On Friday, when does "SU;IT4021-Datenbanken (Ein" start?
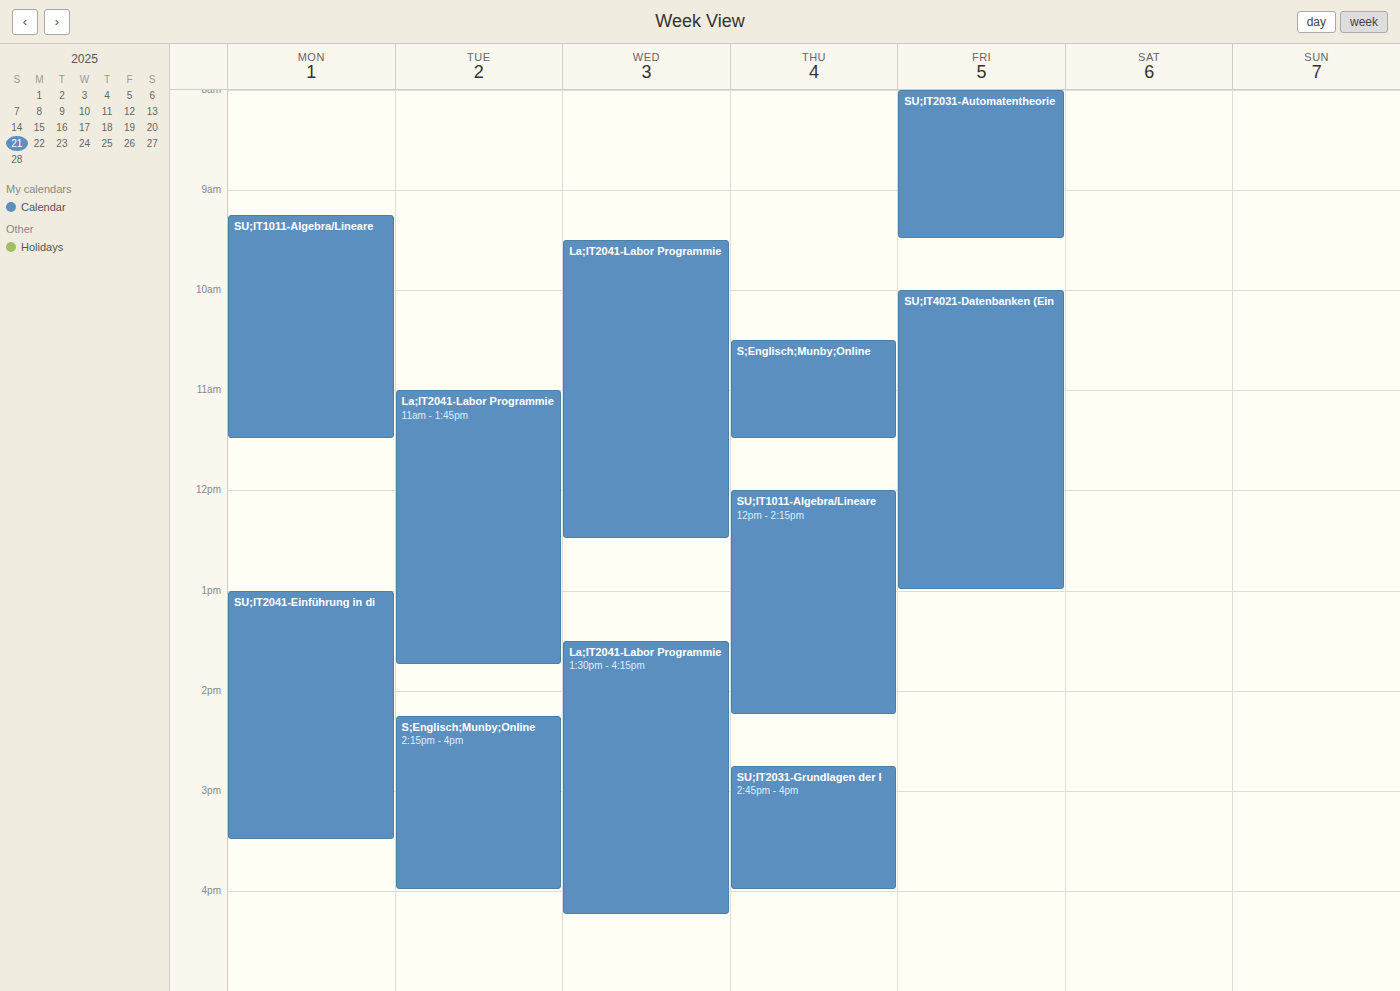
10:00 AM